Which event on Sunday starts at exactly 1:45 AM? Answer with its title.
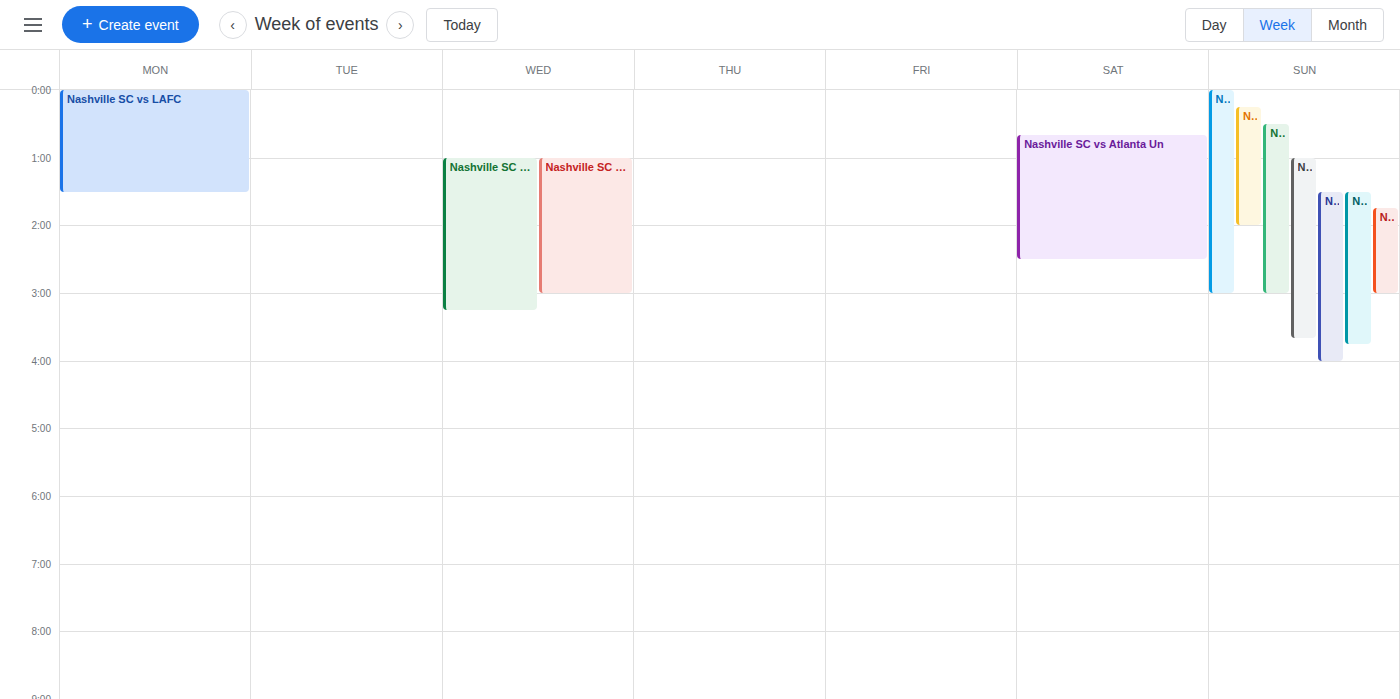
"Nashville SC vs Revolution"